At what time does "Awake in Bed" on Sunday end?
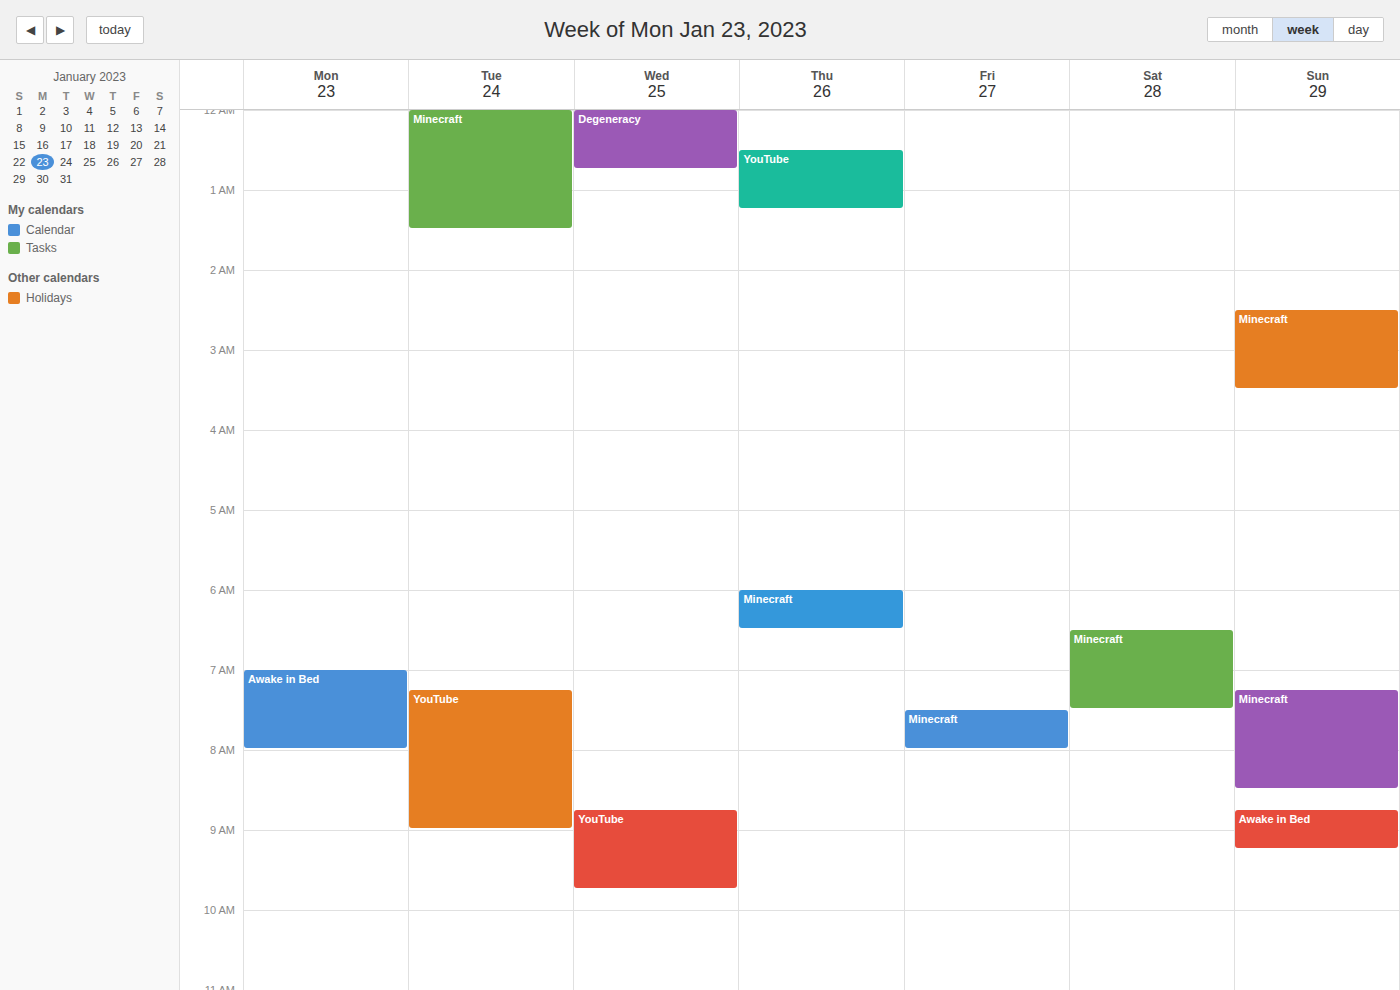
9:15 AM